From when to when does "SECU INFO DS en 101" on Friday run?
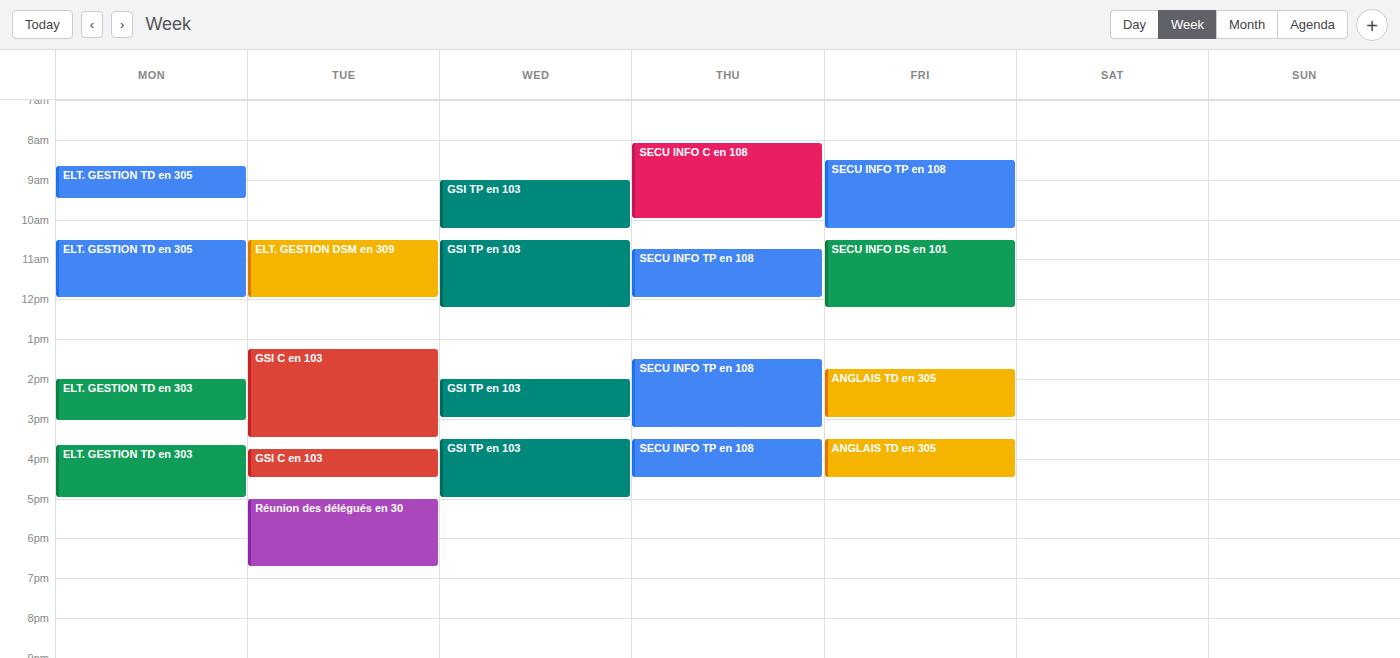
10:30 AM to 12:15 PM